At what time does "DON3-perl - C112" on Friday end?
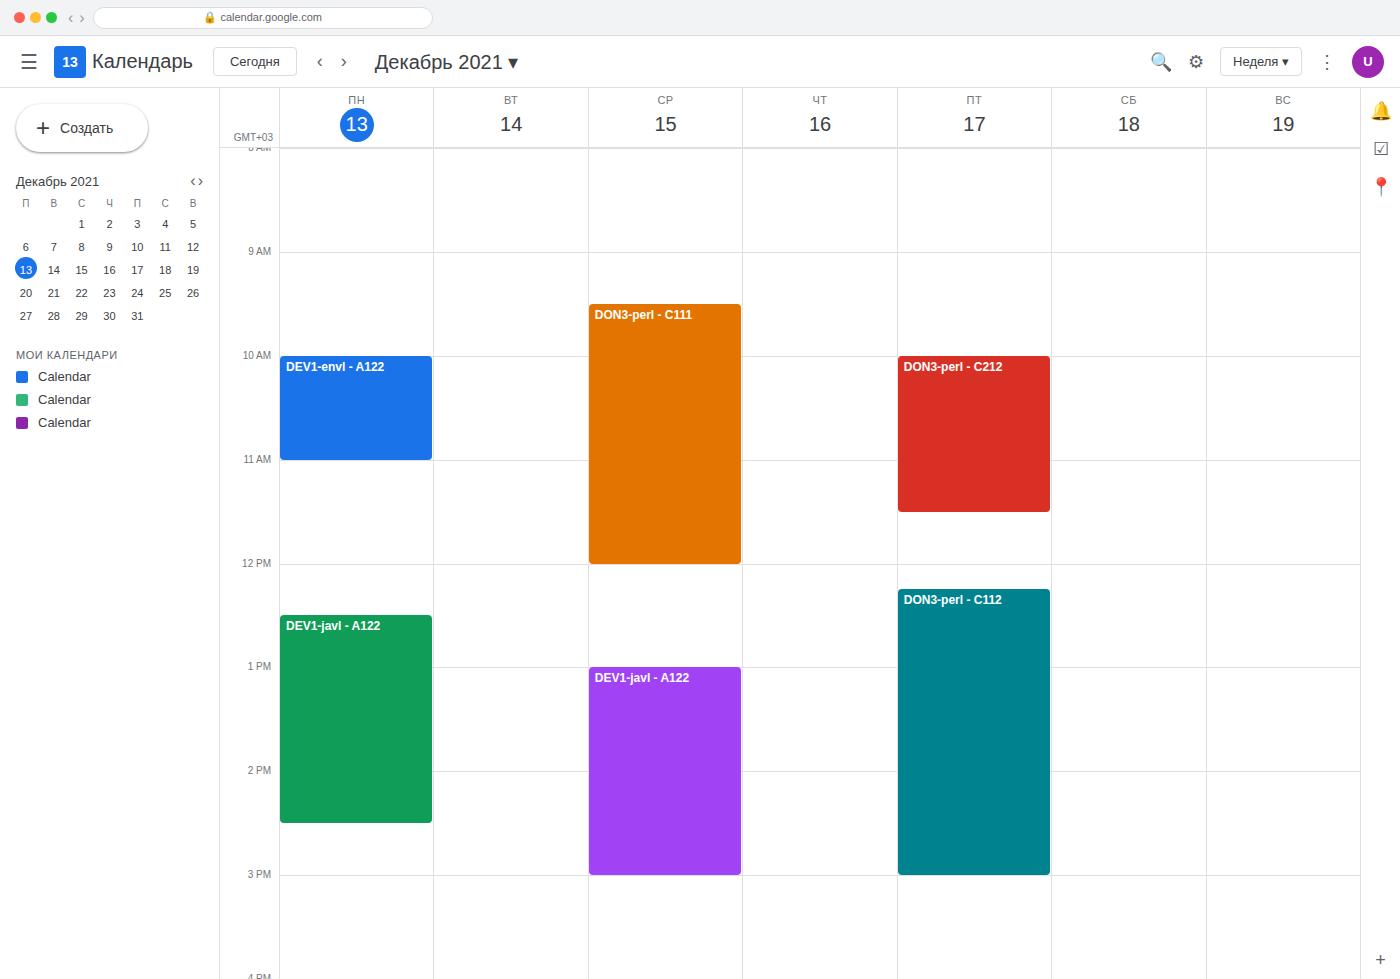
15:00